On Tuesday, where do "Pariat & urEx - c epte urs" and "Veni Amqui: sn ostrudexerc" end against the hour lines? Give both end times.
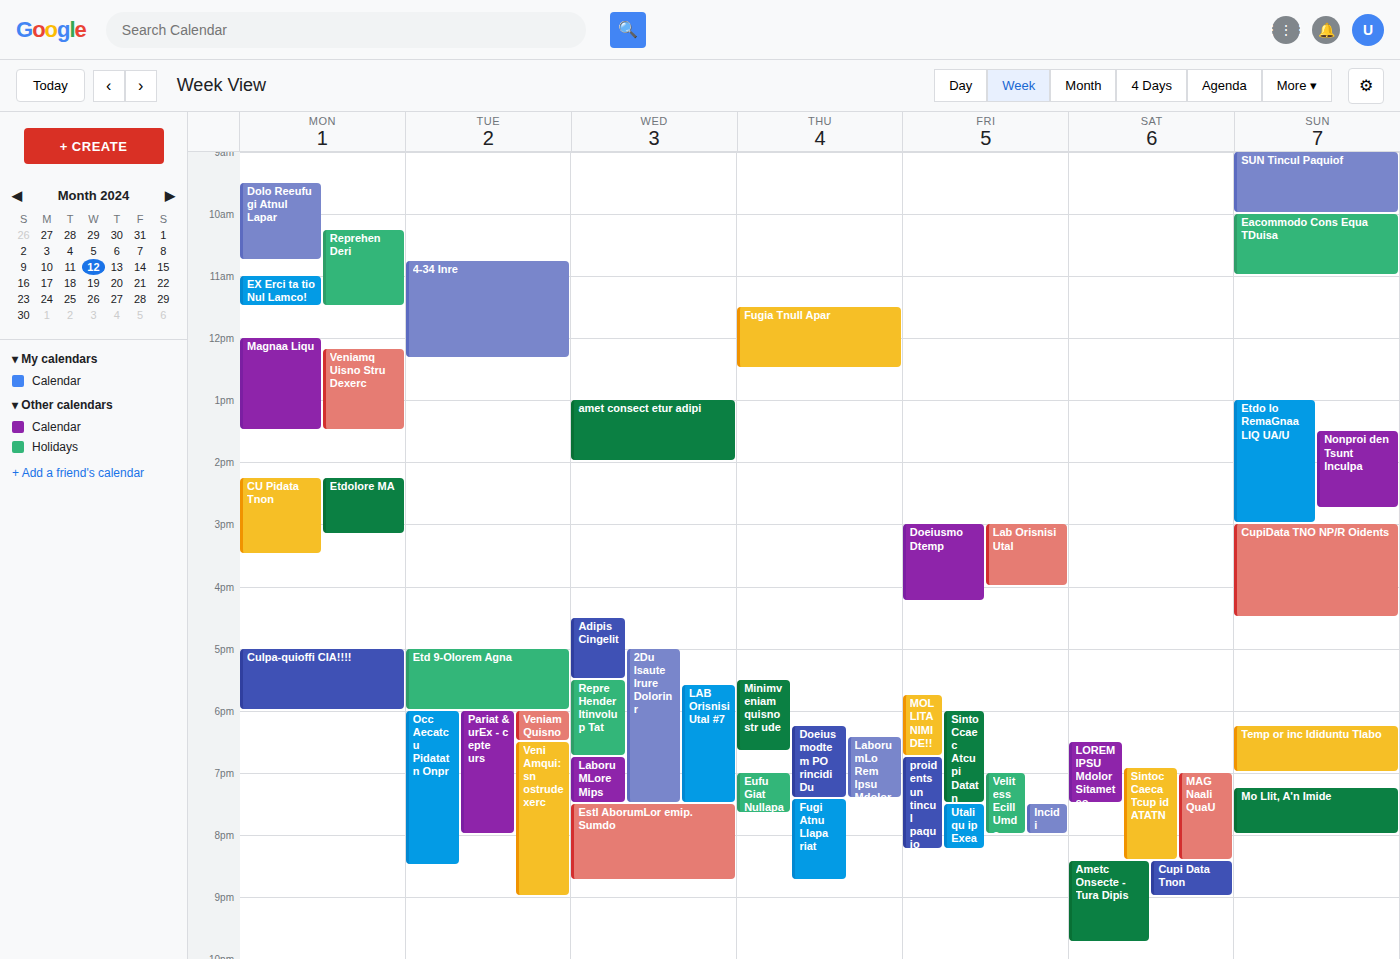
"Pariat & urEx - c epte urs": 8:00 PM, exactly on the 8 PM line. "Veni Amqui: sn ostrudexerc": 9:00 PM, exactly on the 9 PM line.